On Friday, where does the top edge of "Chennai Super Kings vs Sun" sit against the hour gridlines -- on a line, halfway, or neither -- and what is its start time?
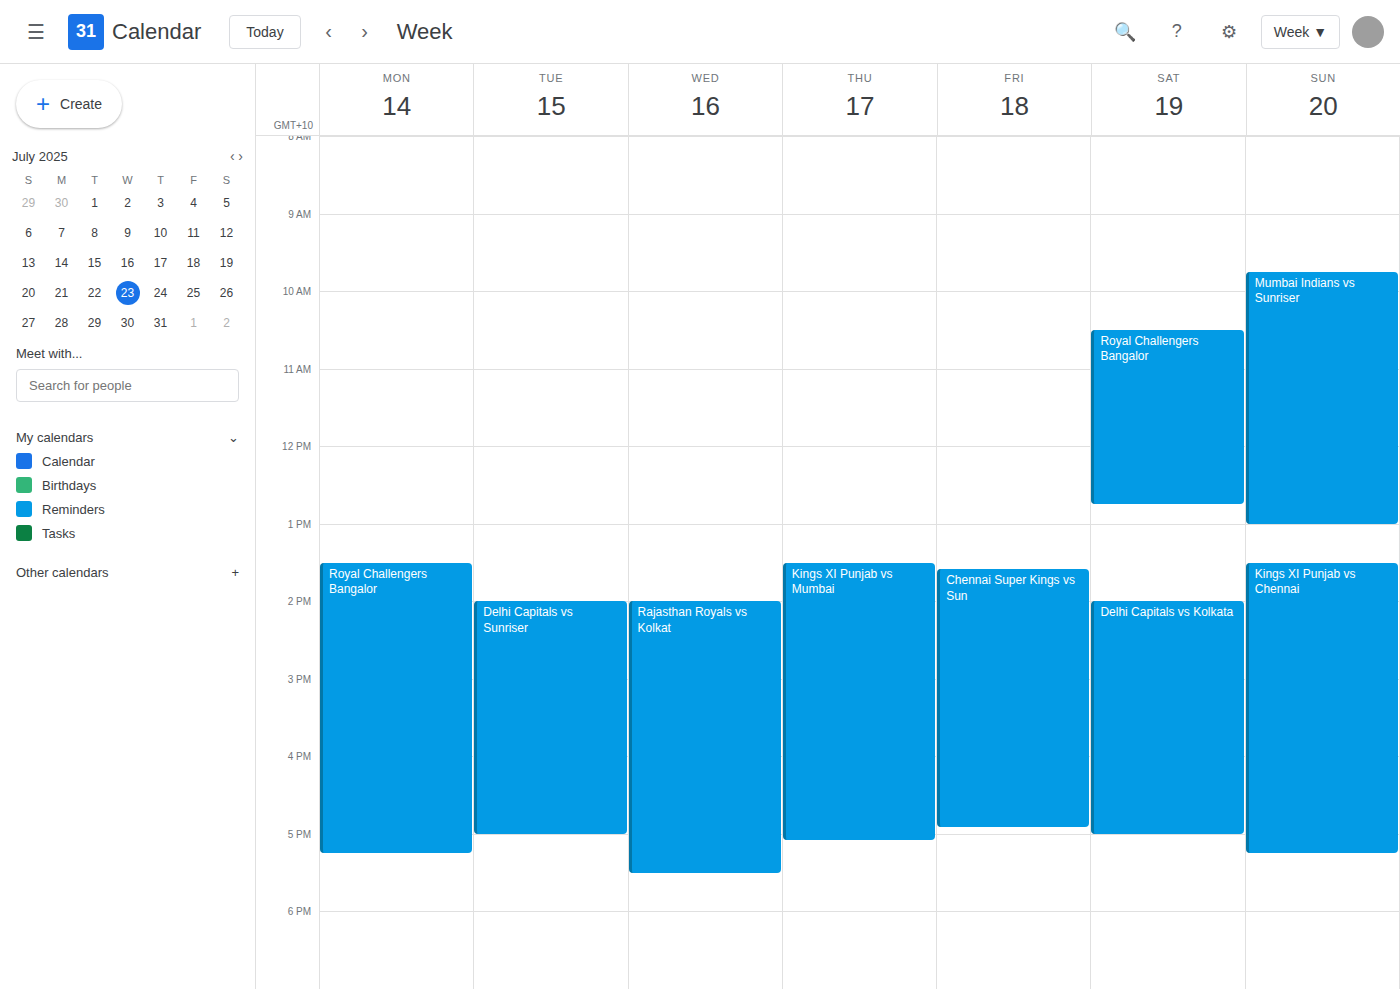
1:35 PM -- neither: 35 minutes below the 1 PM line and 25 minutes above the 2 PM line.